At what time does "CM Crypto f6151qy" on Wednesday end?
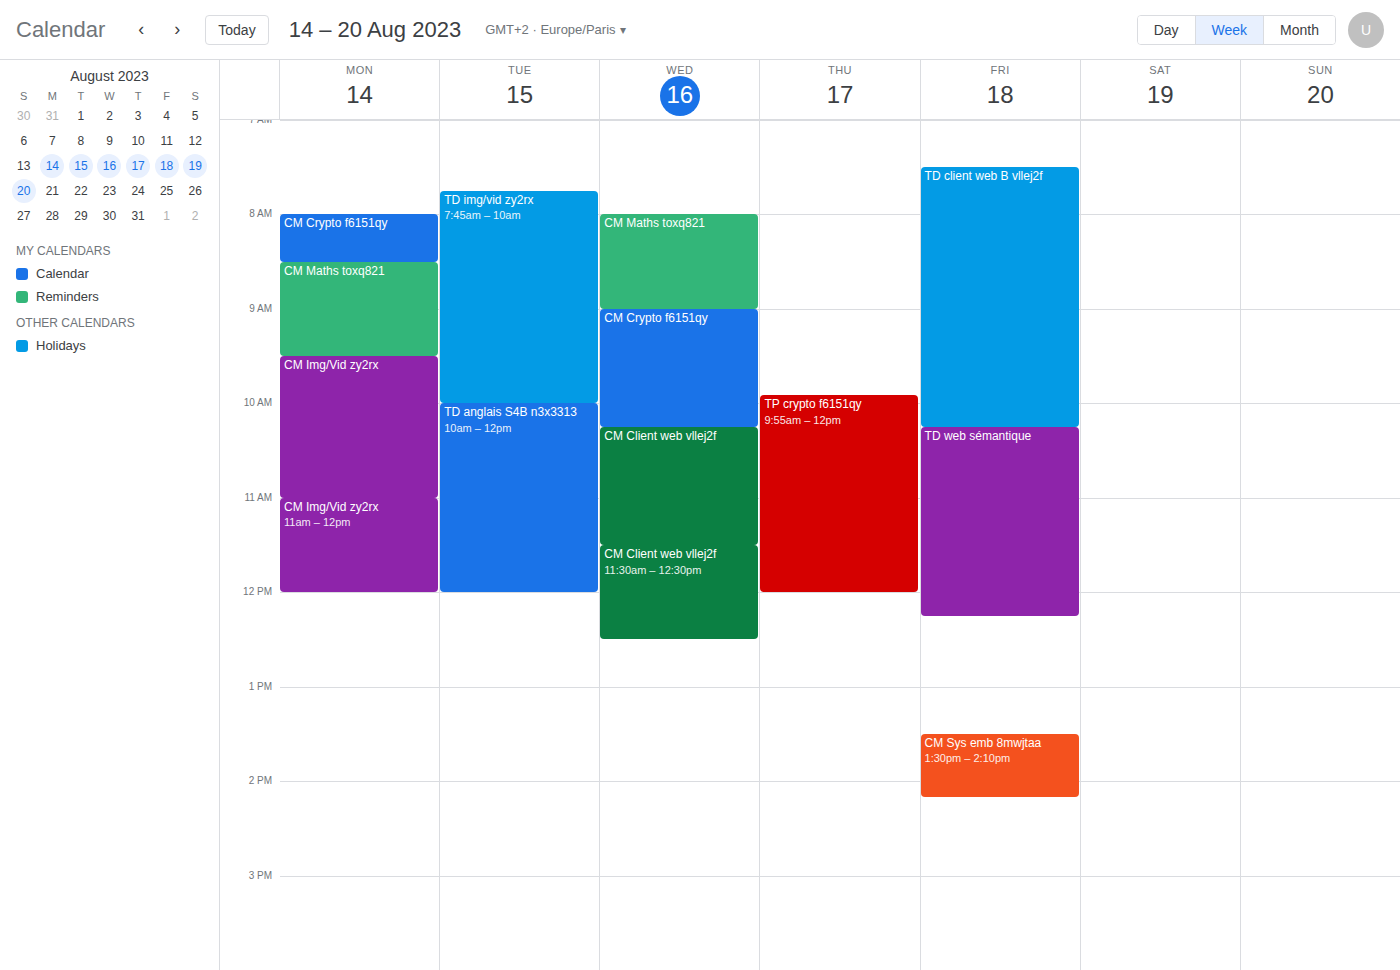
10:15 AM